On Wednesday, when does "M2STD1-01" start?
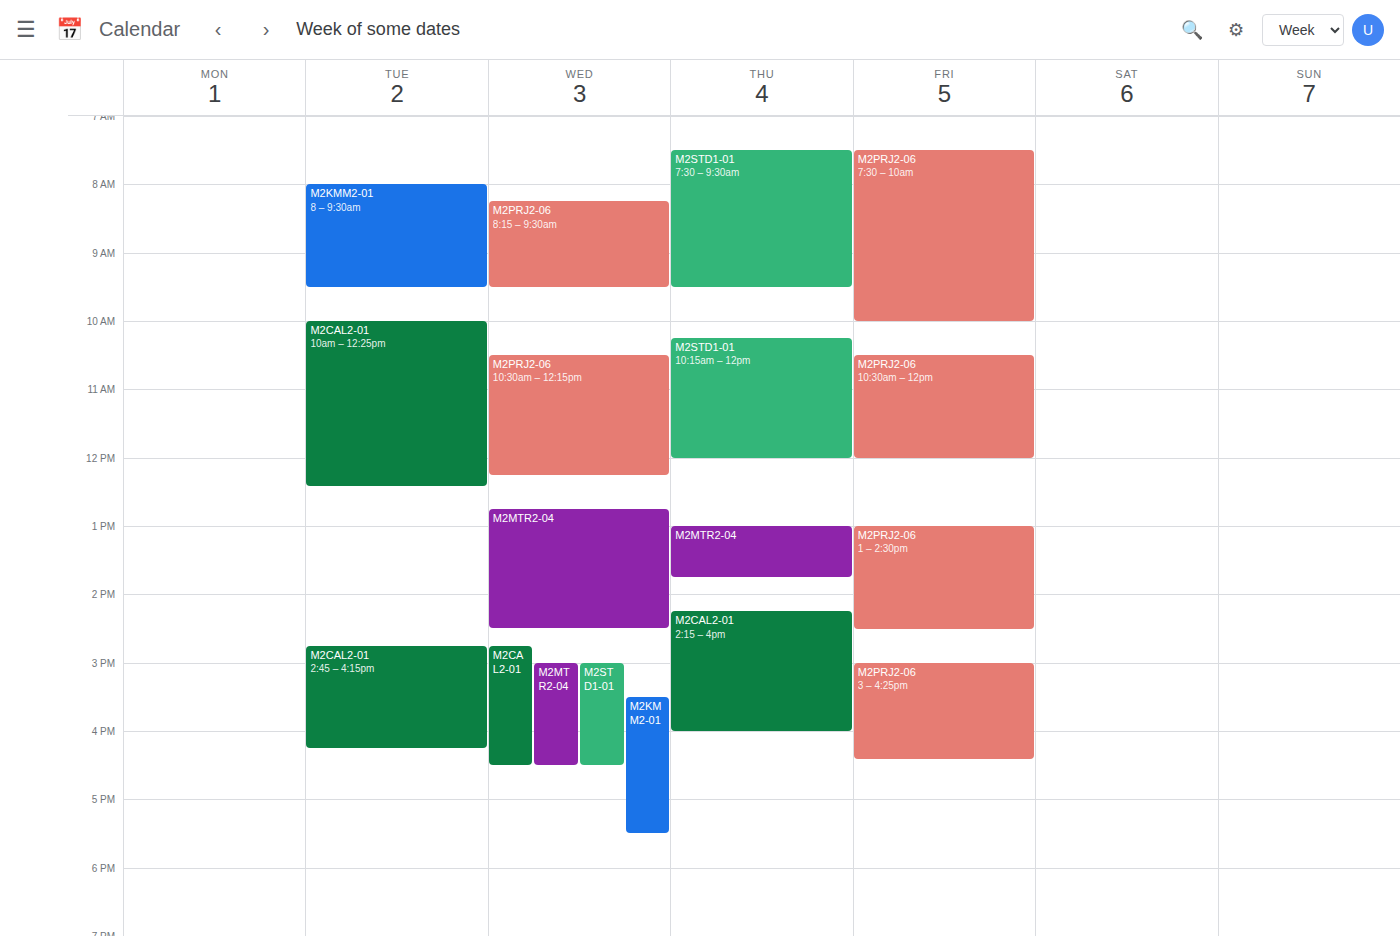
3:00 PM